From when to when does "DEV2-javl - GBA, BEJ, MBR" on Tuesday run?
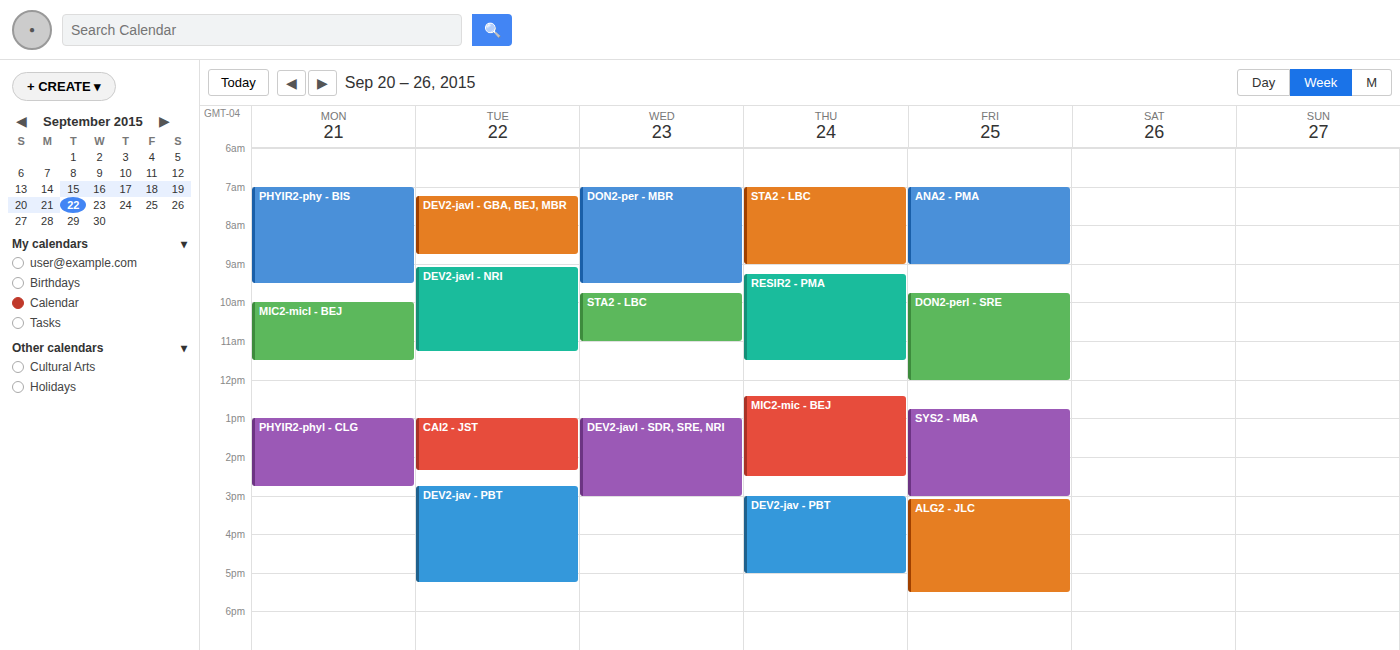
7:15 AM to 8:45 AM